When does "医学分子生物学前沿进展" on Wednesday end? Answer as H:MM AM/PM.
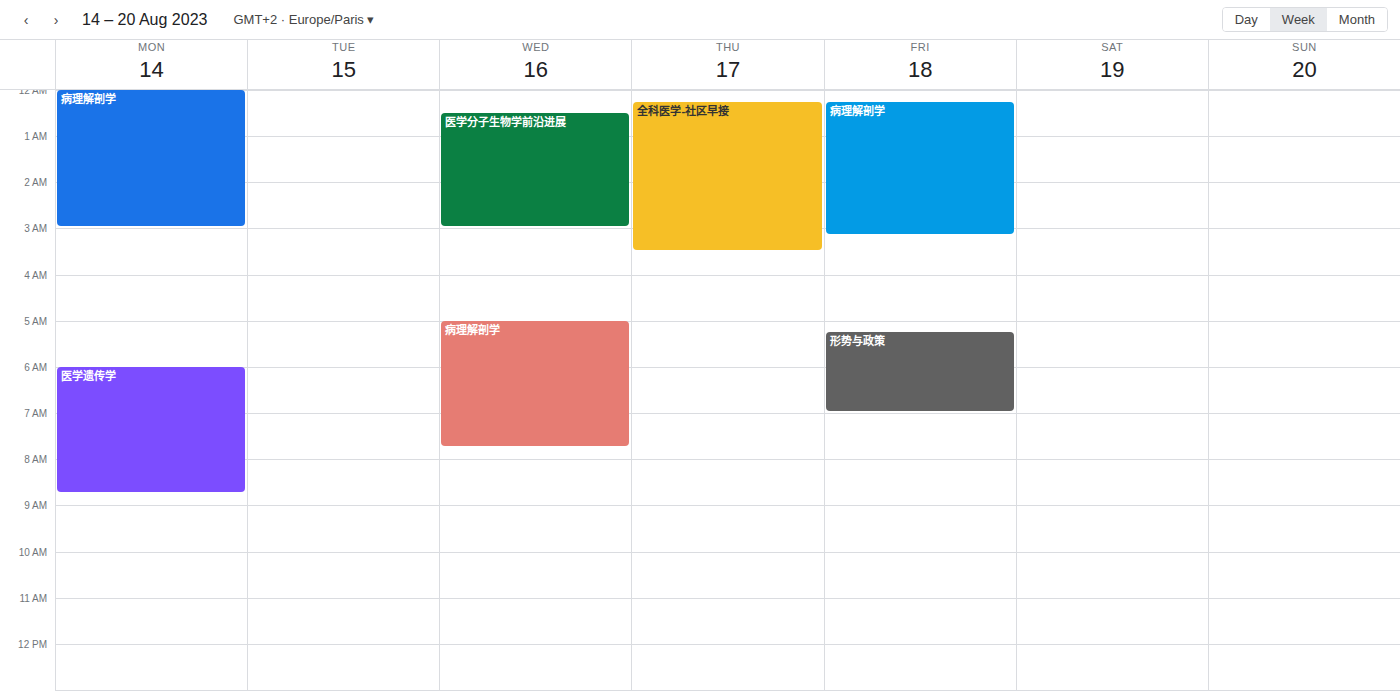
3:00 AM